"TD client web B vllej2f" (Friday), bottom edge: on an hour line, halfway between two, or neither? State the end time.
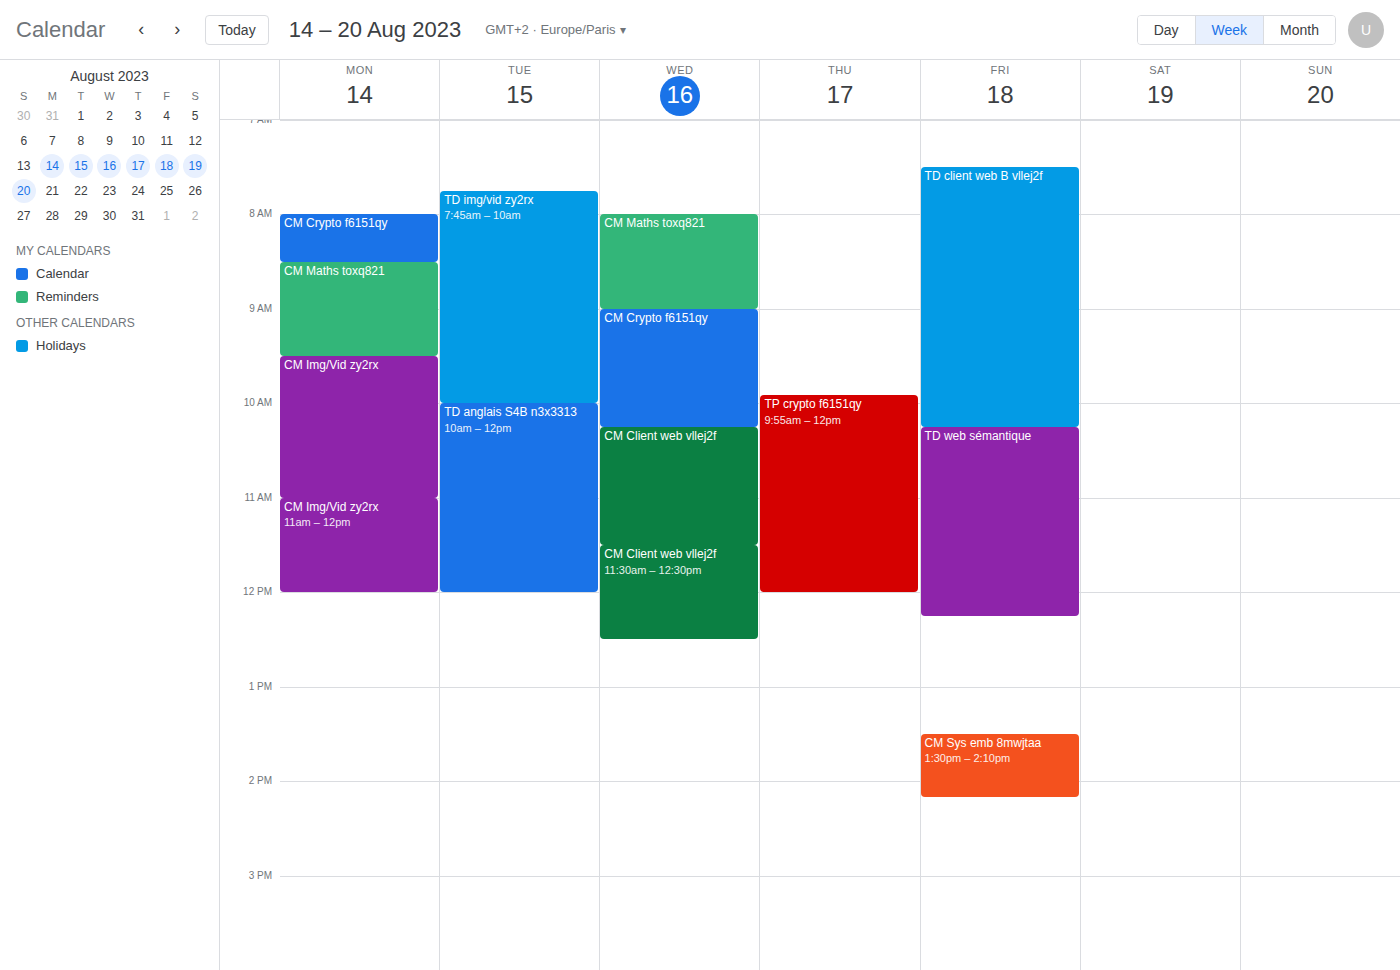
10:15 AM -- neither: a quarter of the way from the 10 AM line to the 11 AM line.